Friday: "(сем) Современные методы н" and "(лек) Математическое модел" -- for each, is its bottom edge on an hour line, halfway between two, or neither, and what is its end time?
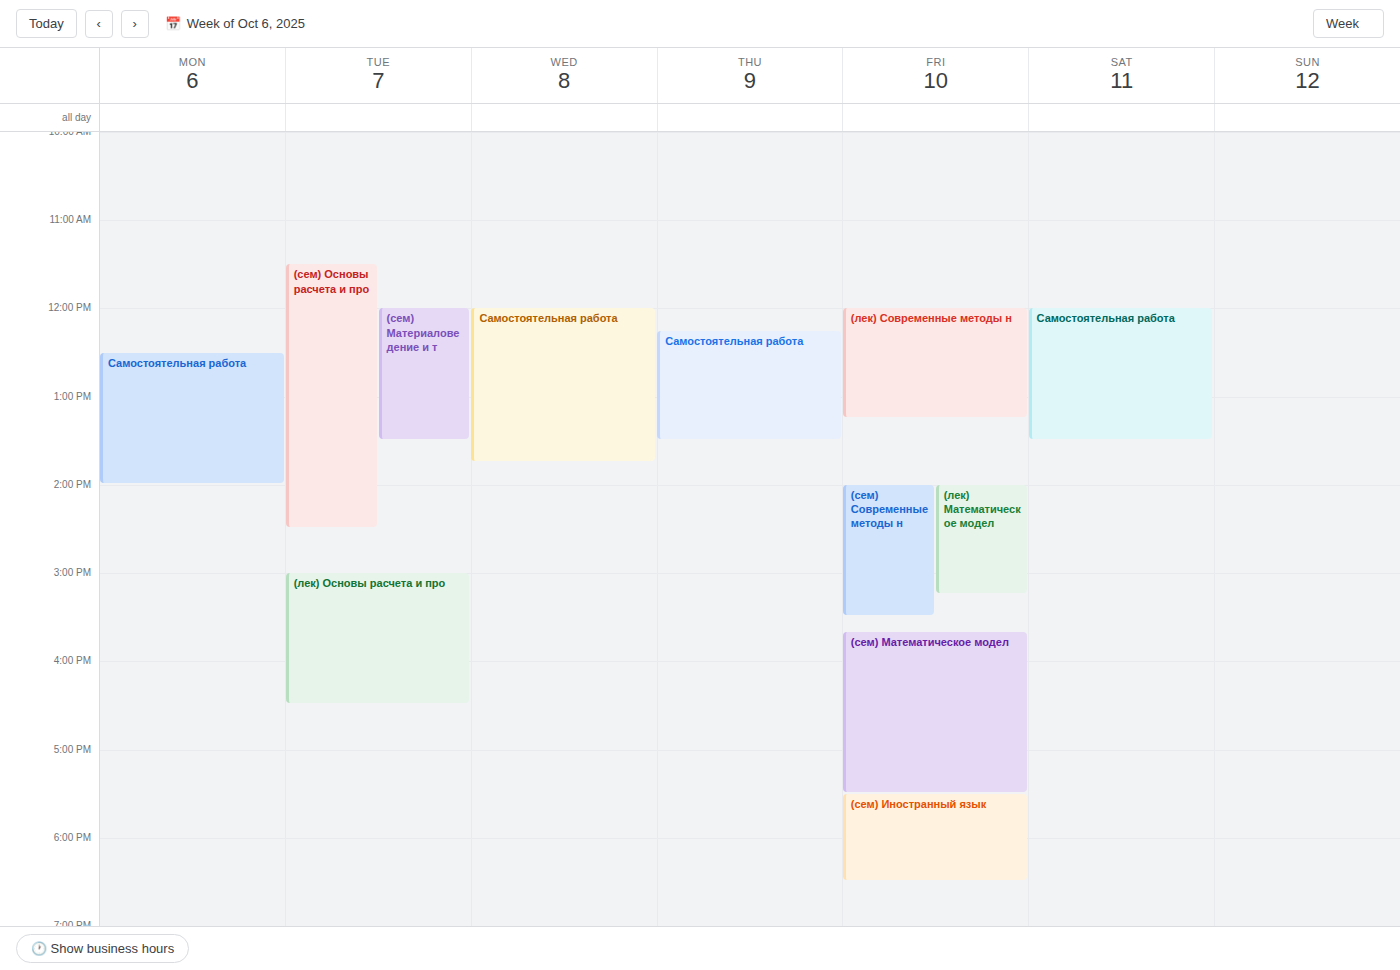
"(сем) Современные методы н": 15:30, halfway between the 15:00 and 16:00 lines. "(лек) Математическое модел": 15:15, neither: a quarter of the way from the 15:00 line to the 16:00 line.